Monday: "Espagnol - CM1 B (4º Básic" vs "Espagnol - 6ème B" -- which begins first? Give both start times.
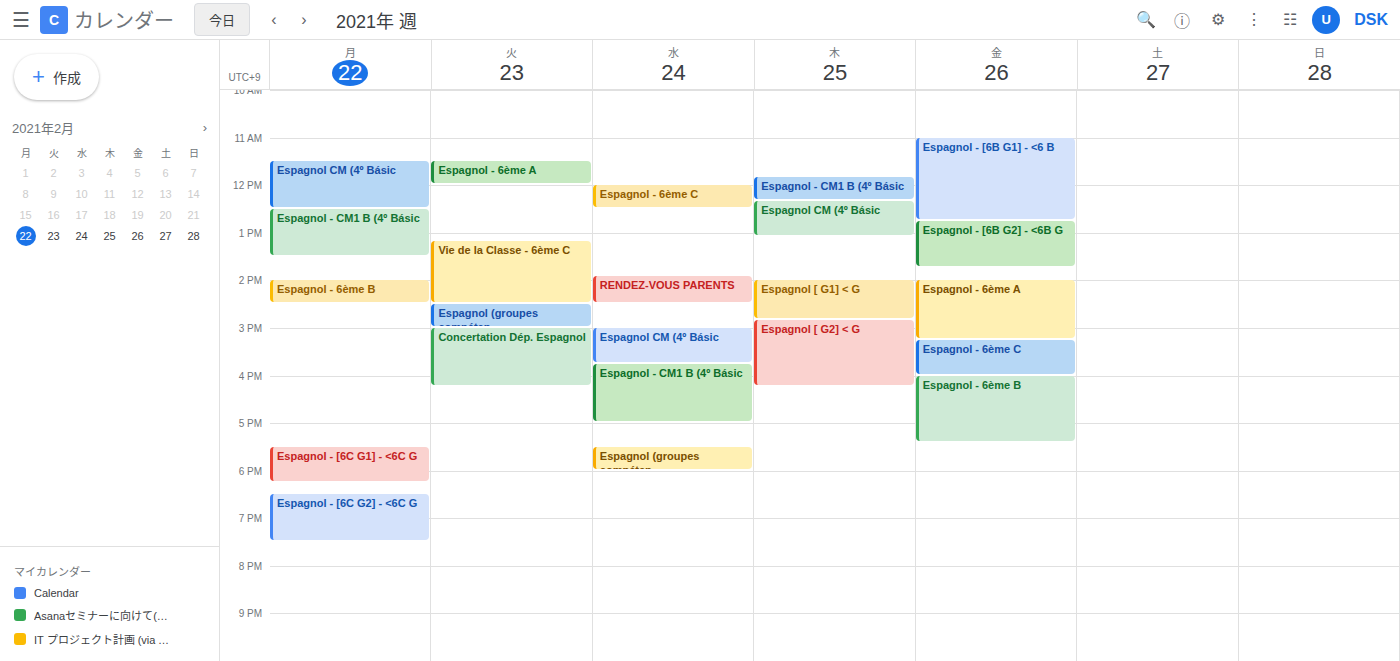
"Espagnol - CM1 B (4º Básic" 12:30 PM; "Espagnol - 6ème B" 2:00 PM.